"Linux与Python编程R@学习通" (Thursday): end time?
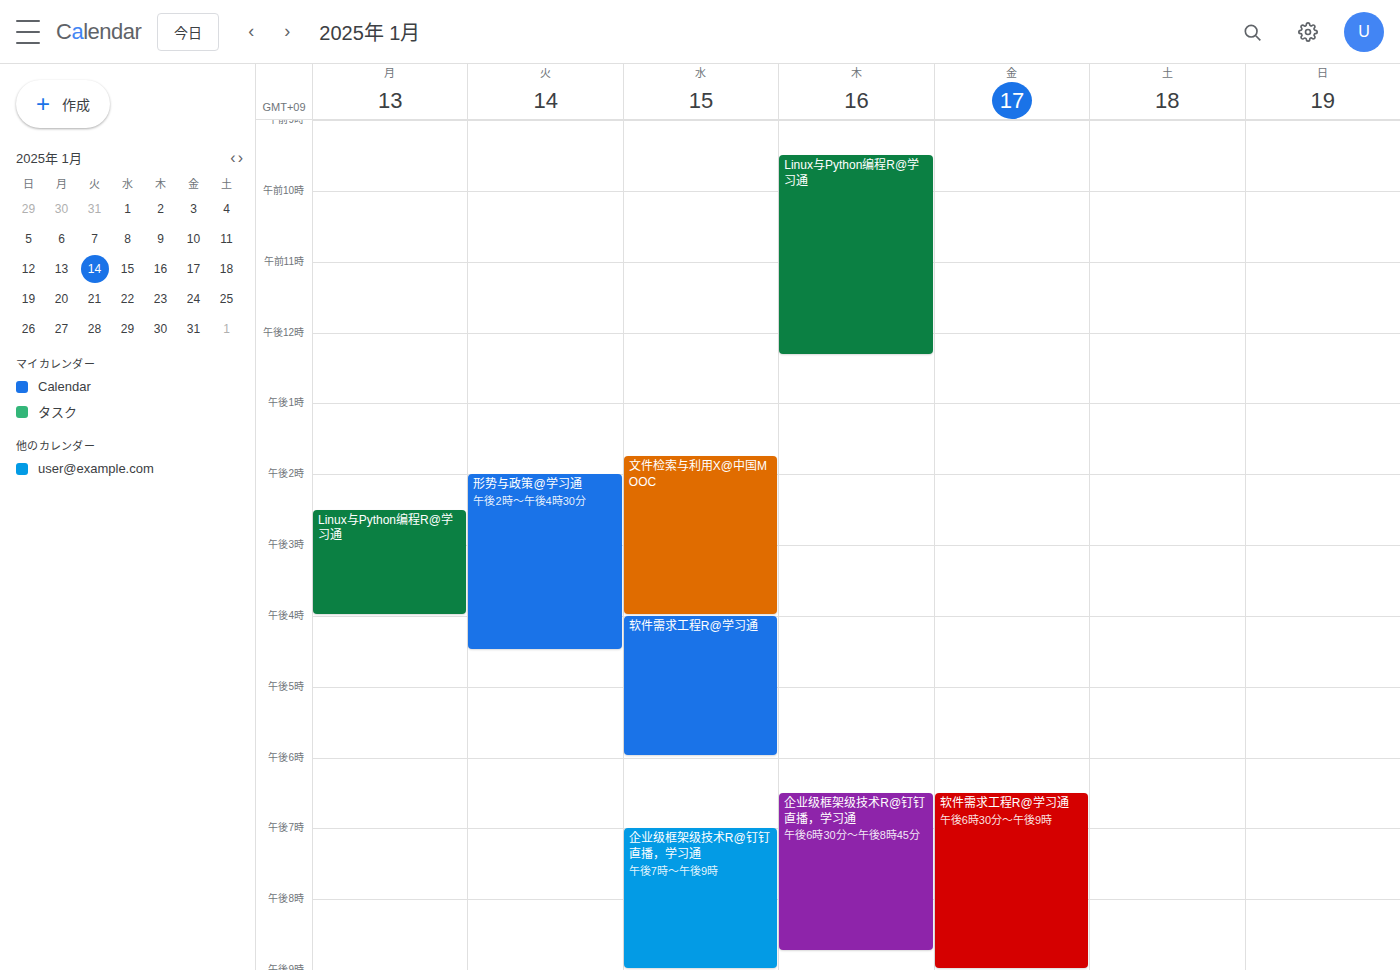
12:20 PM